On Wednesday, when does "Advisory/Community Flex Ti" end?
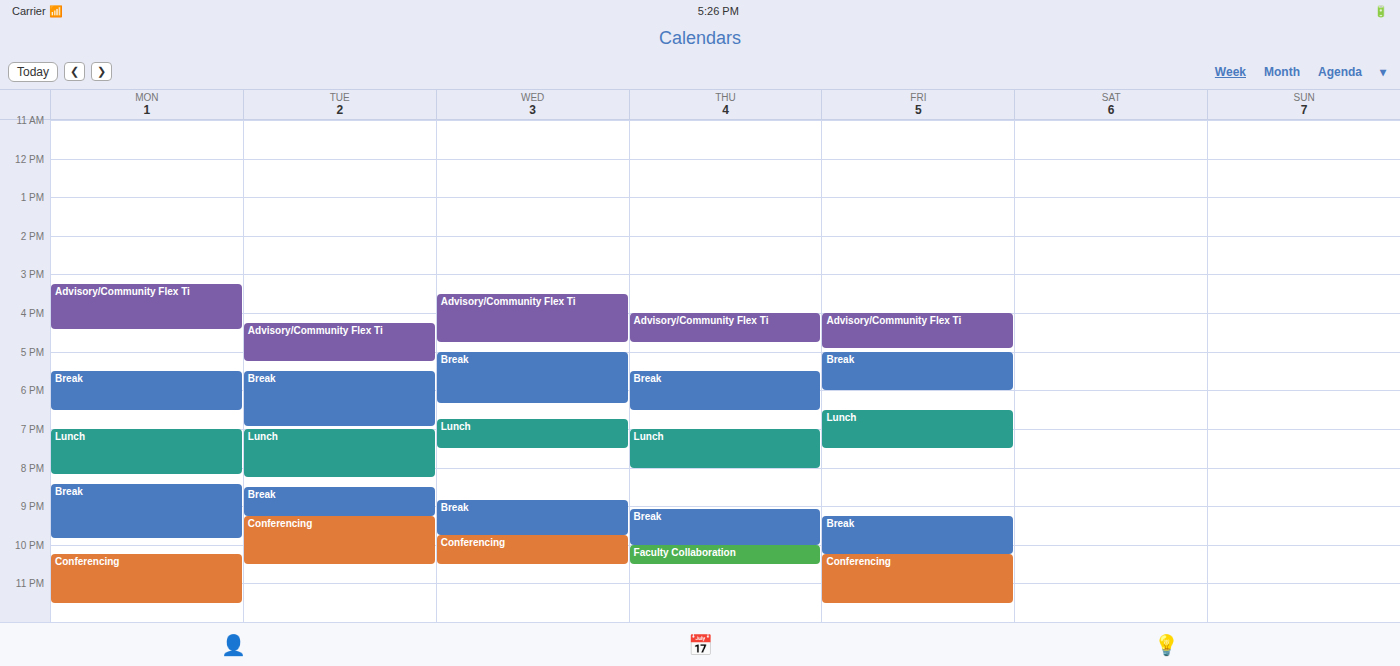
4:45 PM